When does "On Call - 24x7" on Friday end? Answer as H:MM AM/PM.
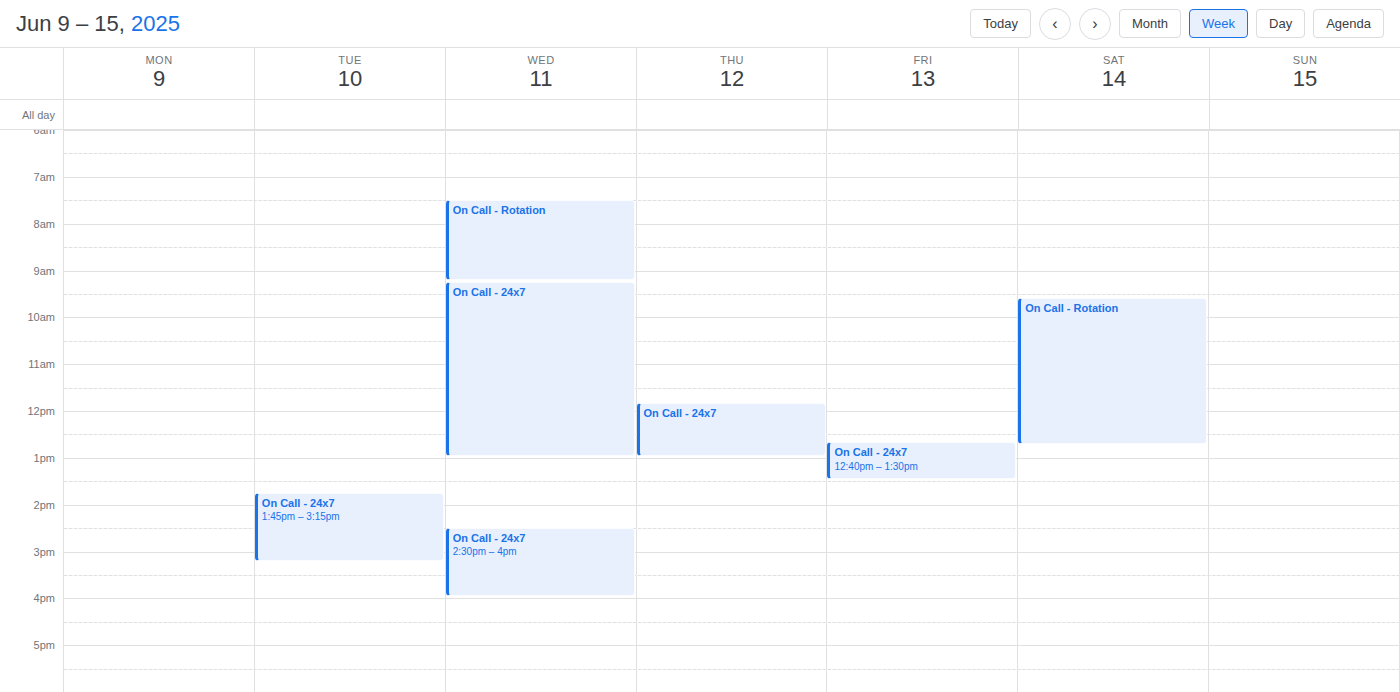
1:30 PM